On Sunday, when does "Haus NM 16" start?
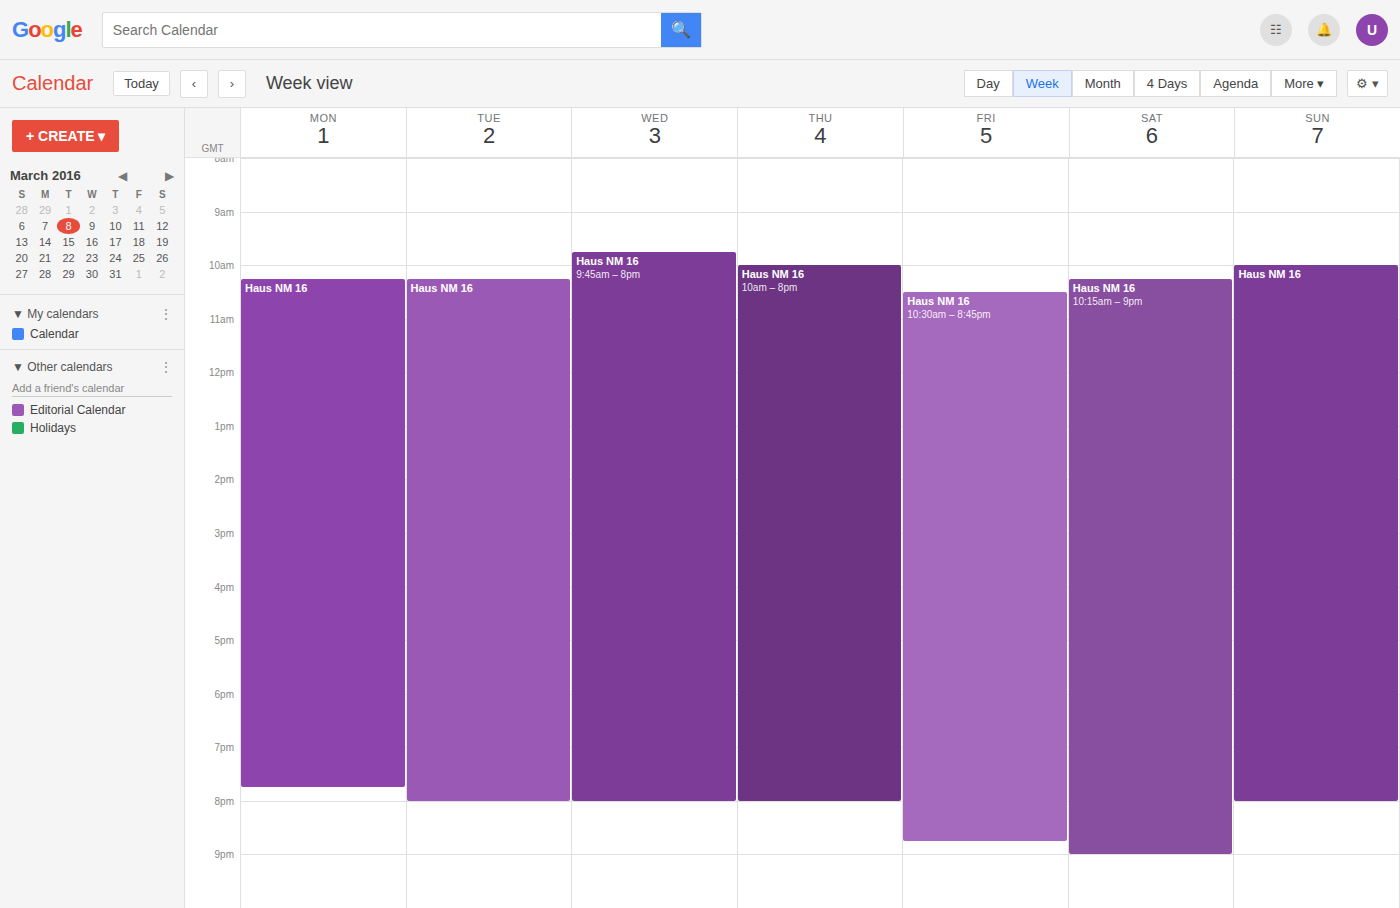
10:00 AM